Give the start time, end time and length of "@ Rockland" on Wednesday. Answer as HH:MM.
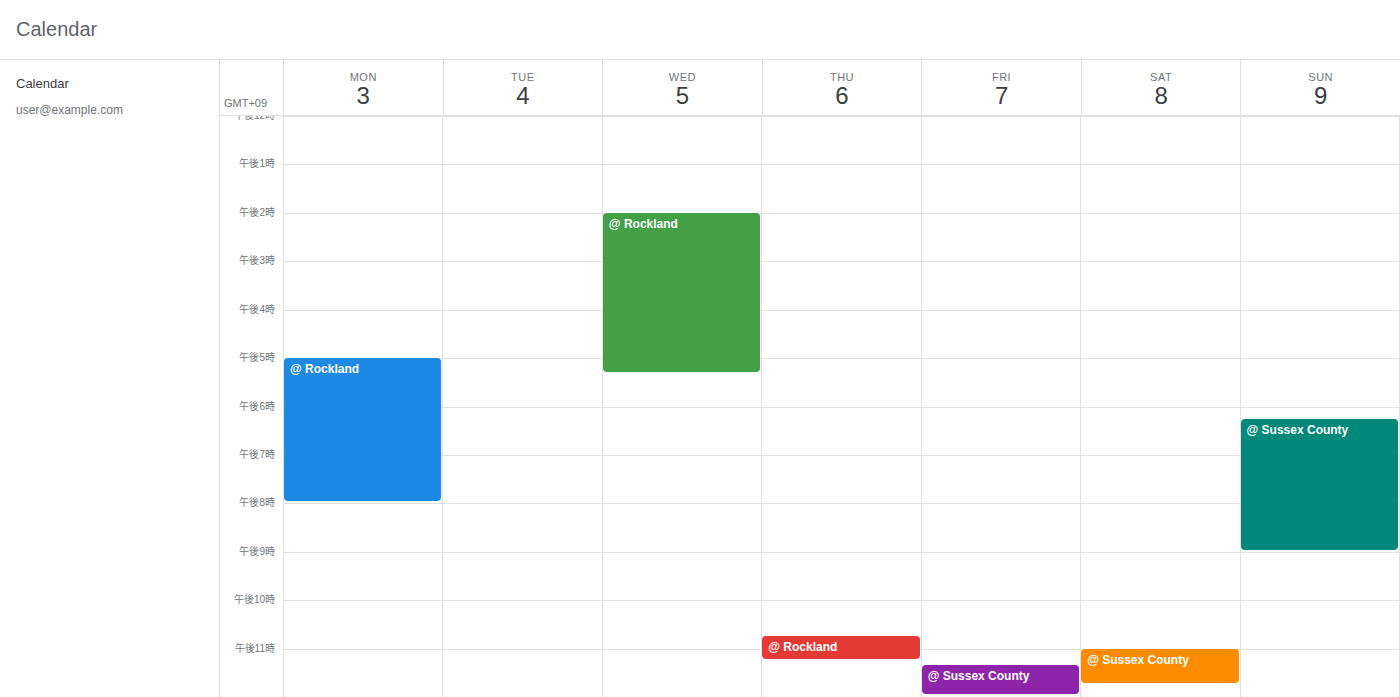
14:00 to 17:20, 3 hours 20 minutes